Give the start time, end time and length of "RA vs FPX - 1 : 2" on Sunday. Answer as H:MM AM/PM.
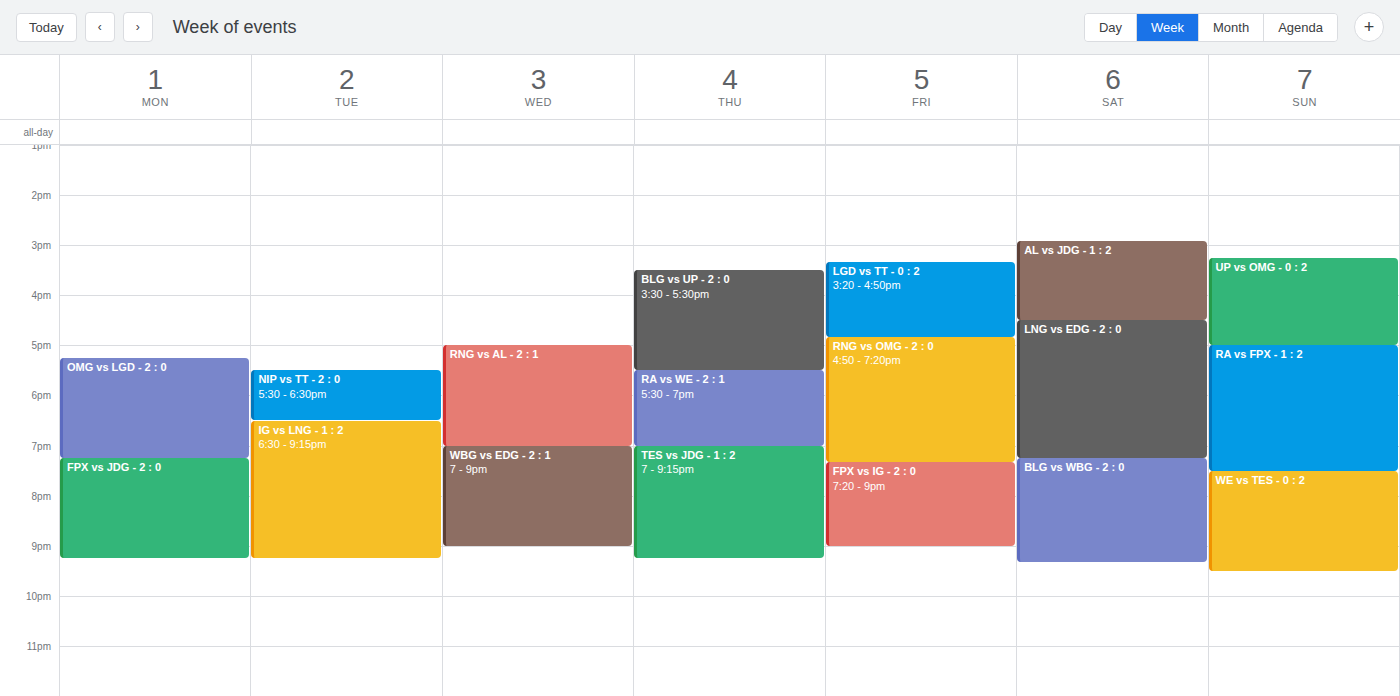
5:00 PM to 7:30 PM, 2 hours 30 minutes